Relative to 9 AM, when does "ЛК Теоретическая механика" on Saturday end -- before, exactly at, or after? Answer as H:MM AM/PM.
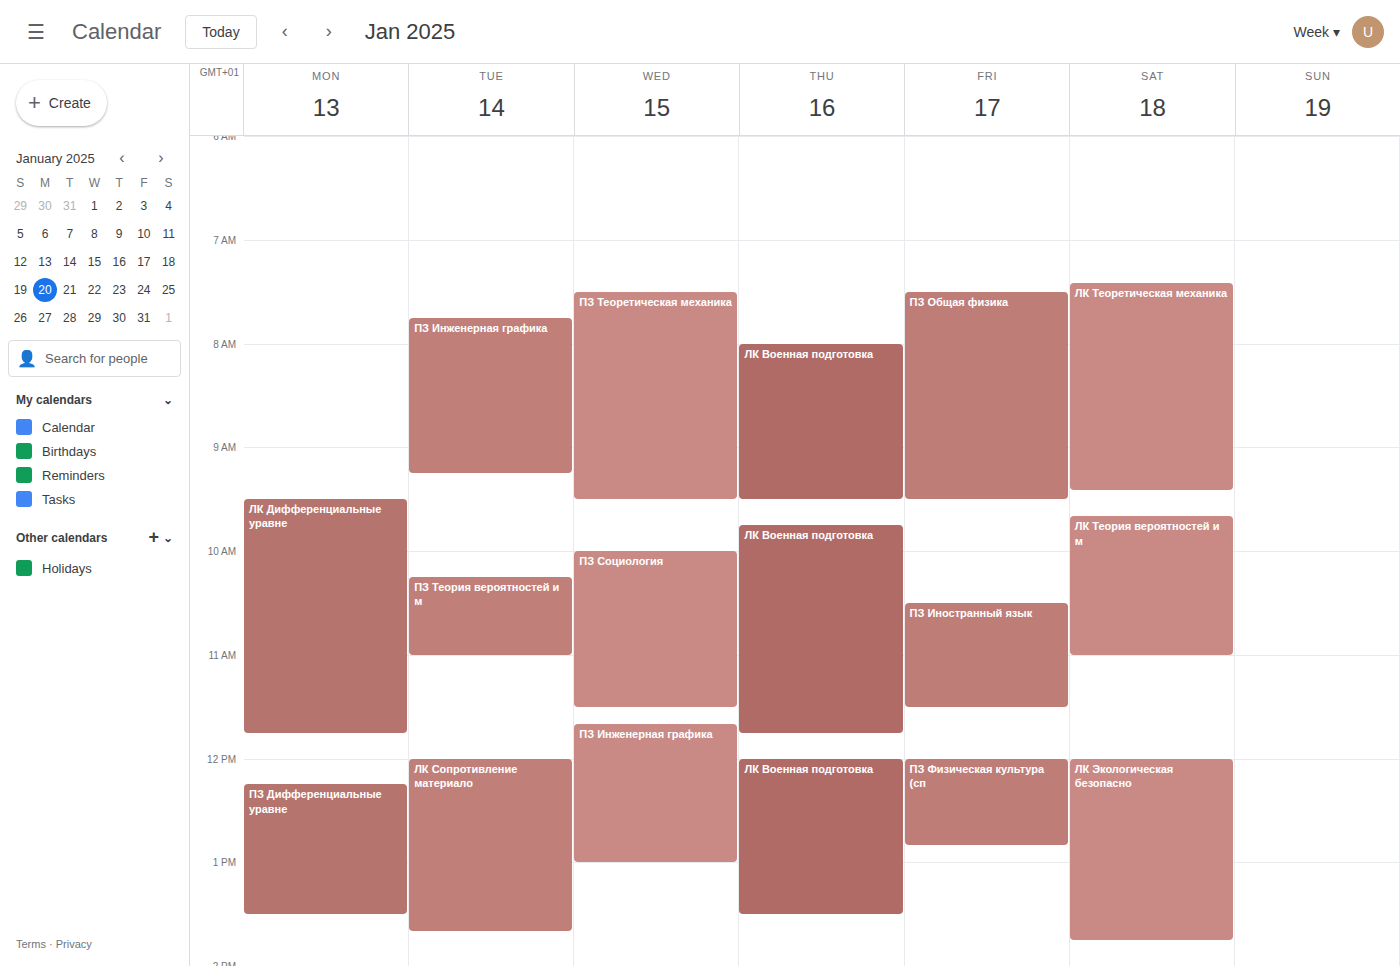
9:25 AM -- after 9 AM, 25 minutes below the 9 AM line.